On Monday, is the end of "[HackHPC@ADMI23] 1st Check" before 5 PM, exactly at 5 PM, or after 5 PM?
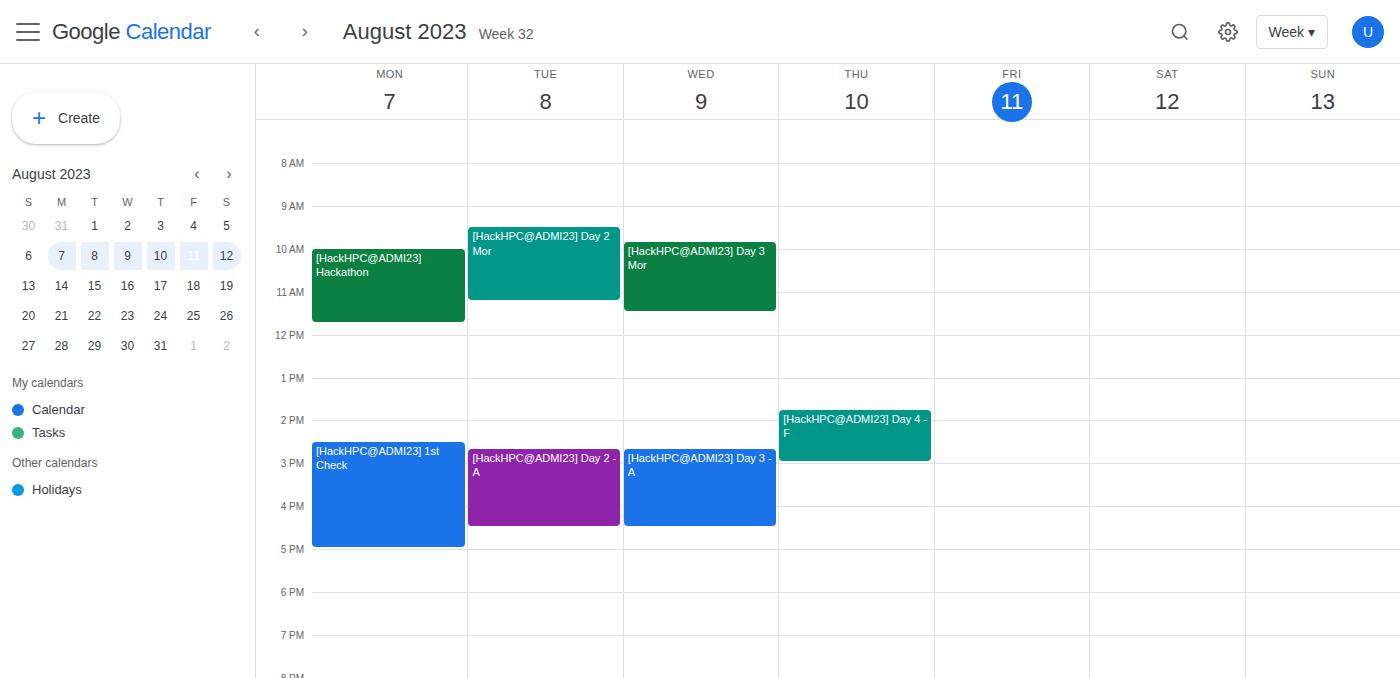
5:00 PM -- exactly at 5 PM, on the 5 PM line.